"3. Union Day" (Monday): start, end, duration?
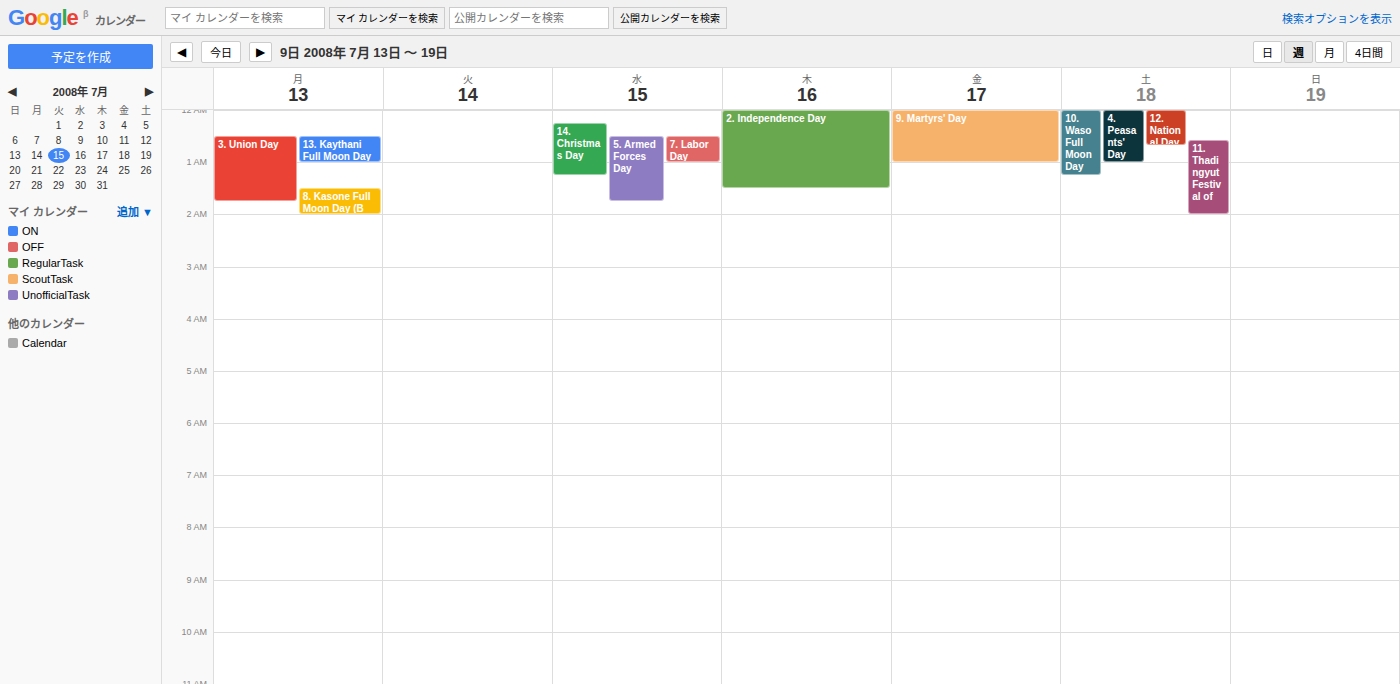
12:30 AM to 1:45 AM, 1 hour 15 minutes